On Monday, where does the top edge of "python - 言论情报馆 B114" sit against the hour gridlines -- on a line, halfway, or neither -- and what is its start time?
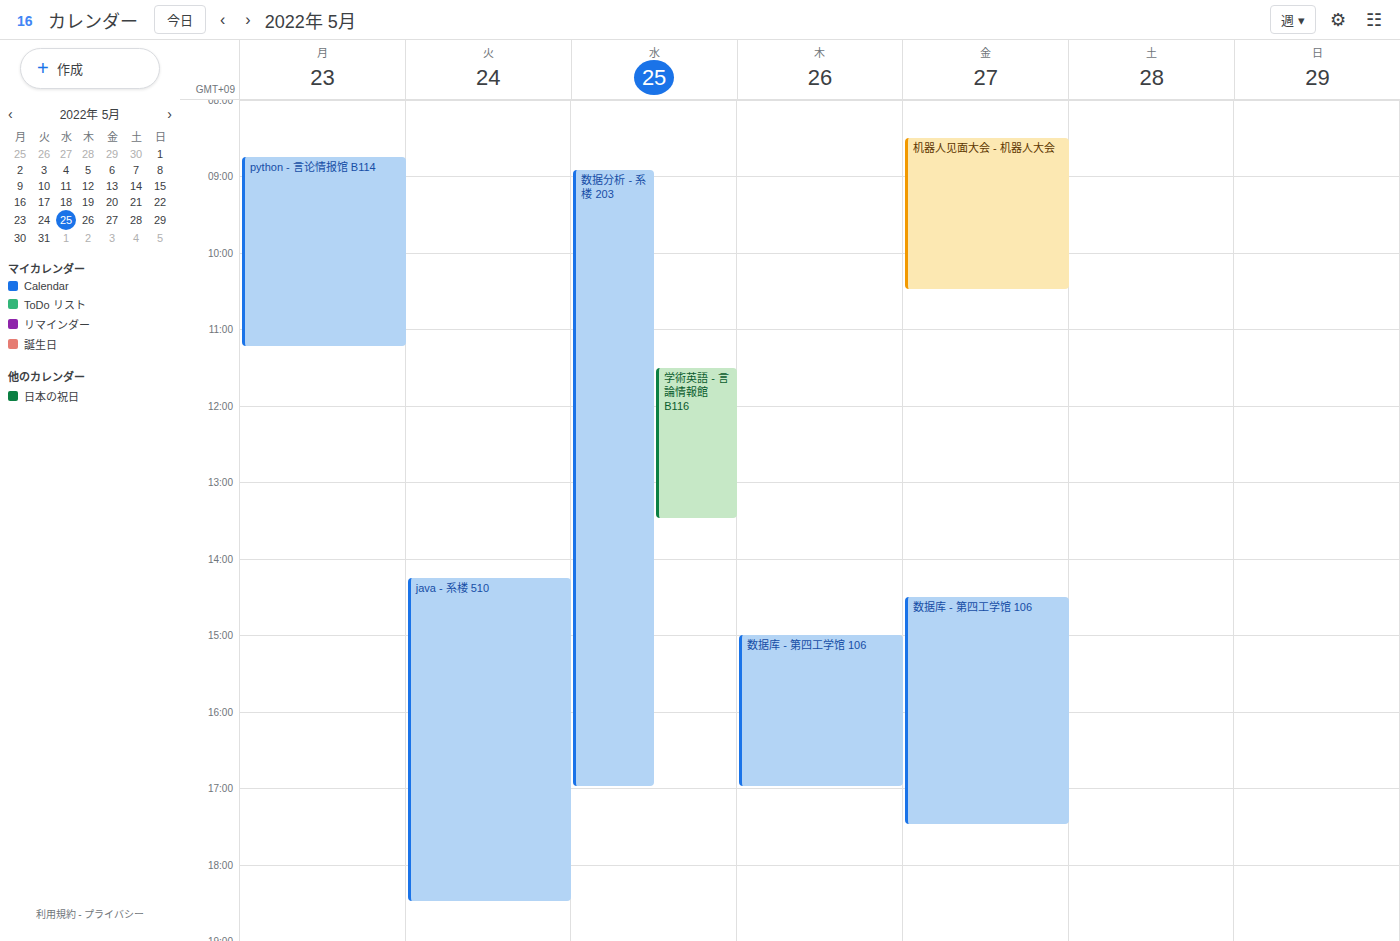
8:45 AM -- neither: three quarters of the way from the 8 AM line to the 9 AM line.